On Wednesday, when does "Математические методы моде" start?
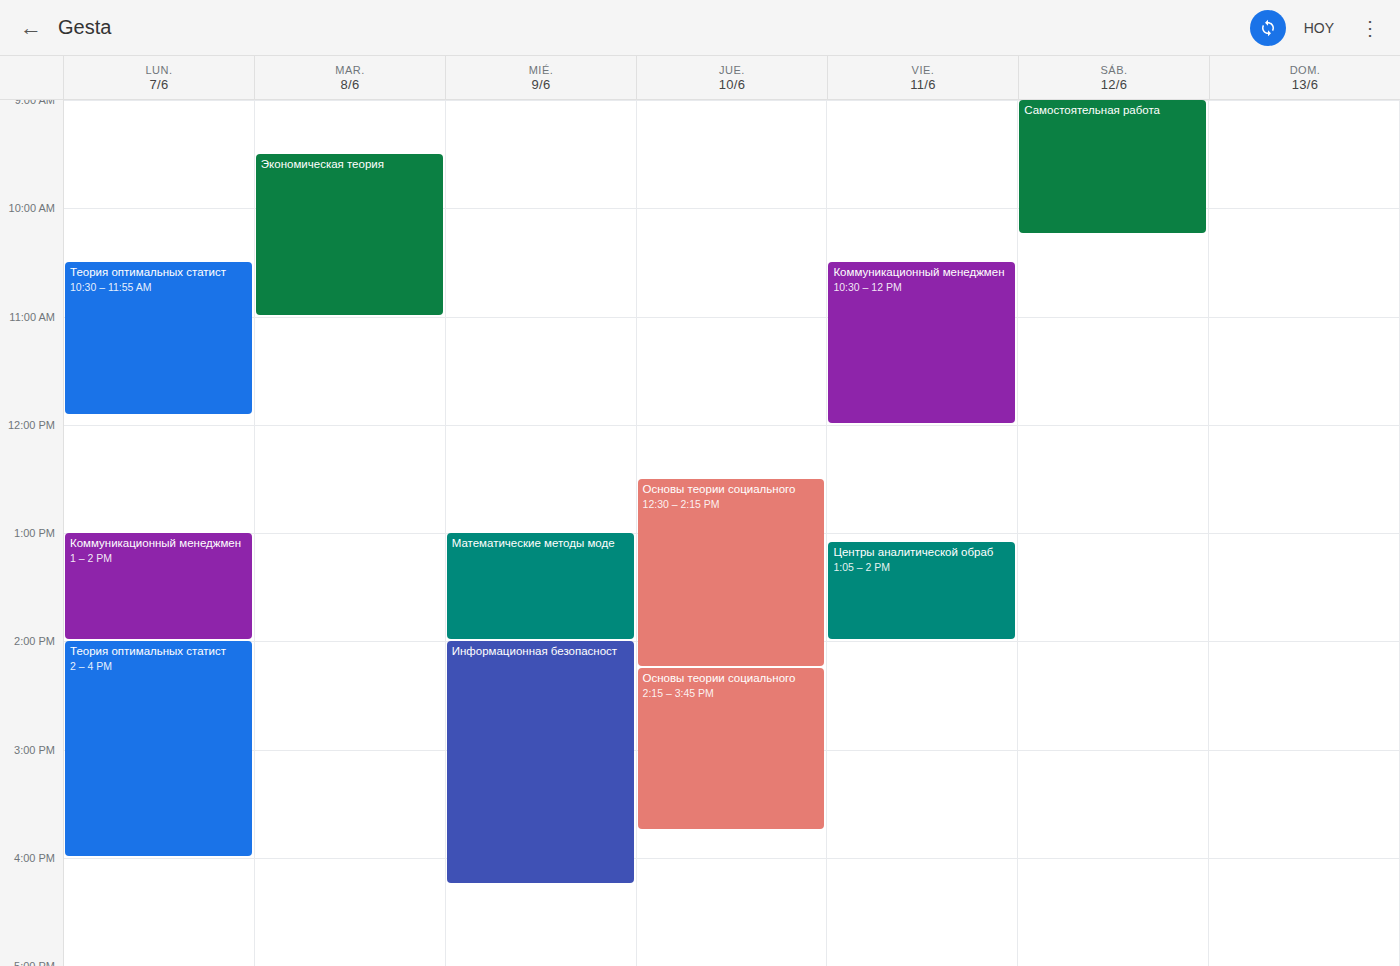
1:00 PM